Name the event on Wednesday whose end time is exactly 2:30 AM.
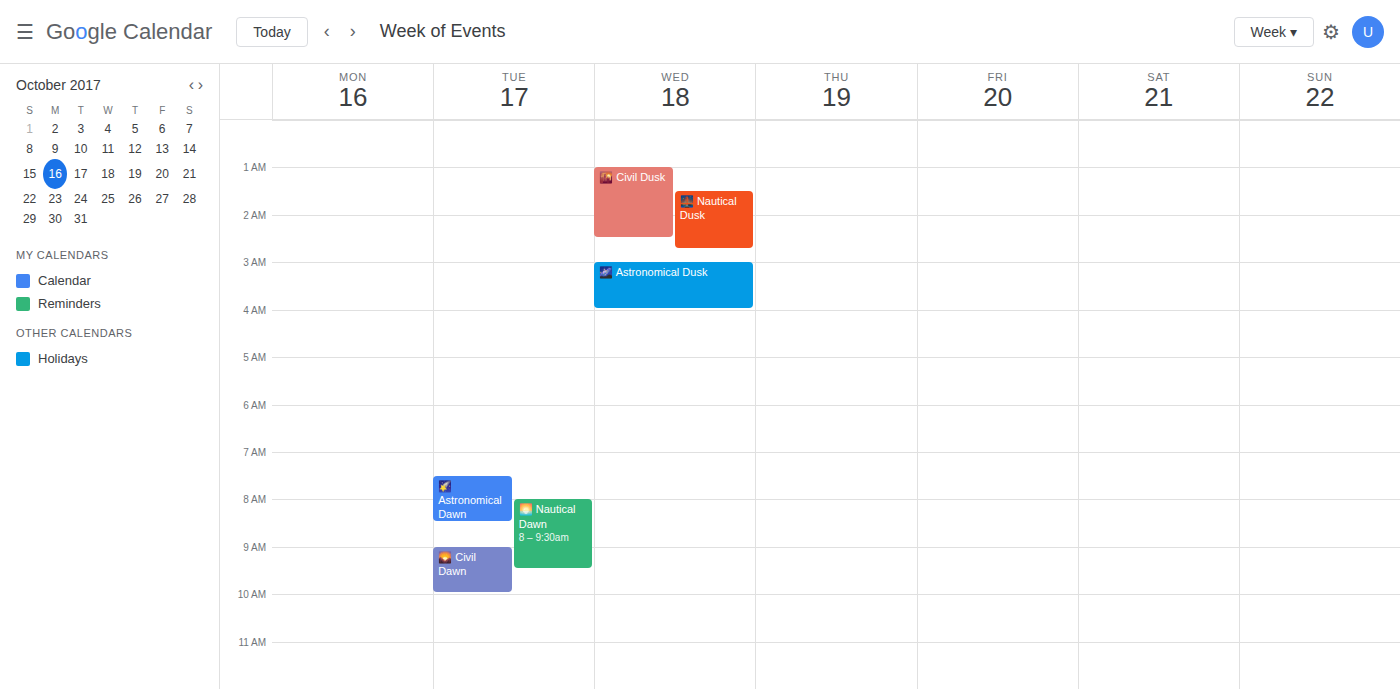
"🌇 Civil Dusk"